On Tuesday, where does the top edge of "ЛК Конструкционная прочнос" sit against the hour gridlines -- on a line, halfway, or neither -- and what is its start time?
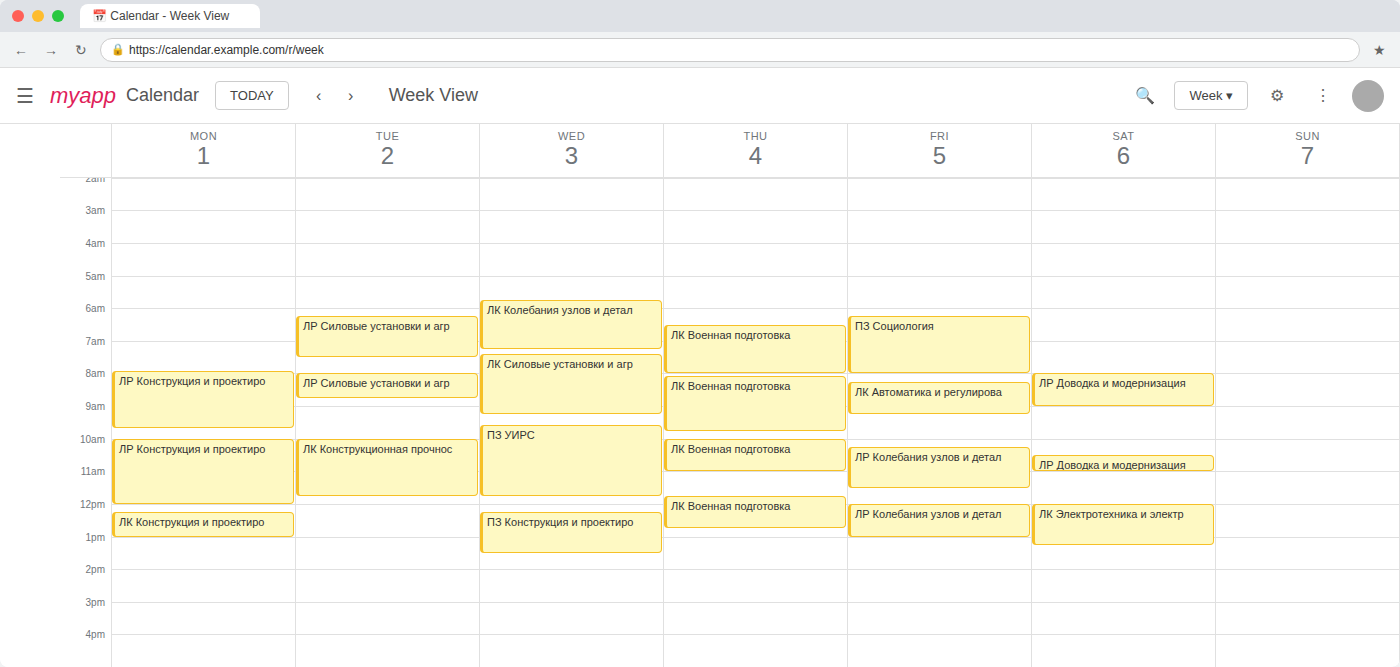
10:00 AM -- exactly on the 10 AM line.